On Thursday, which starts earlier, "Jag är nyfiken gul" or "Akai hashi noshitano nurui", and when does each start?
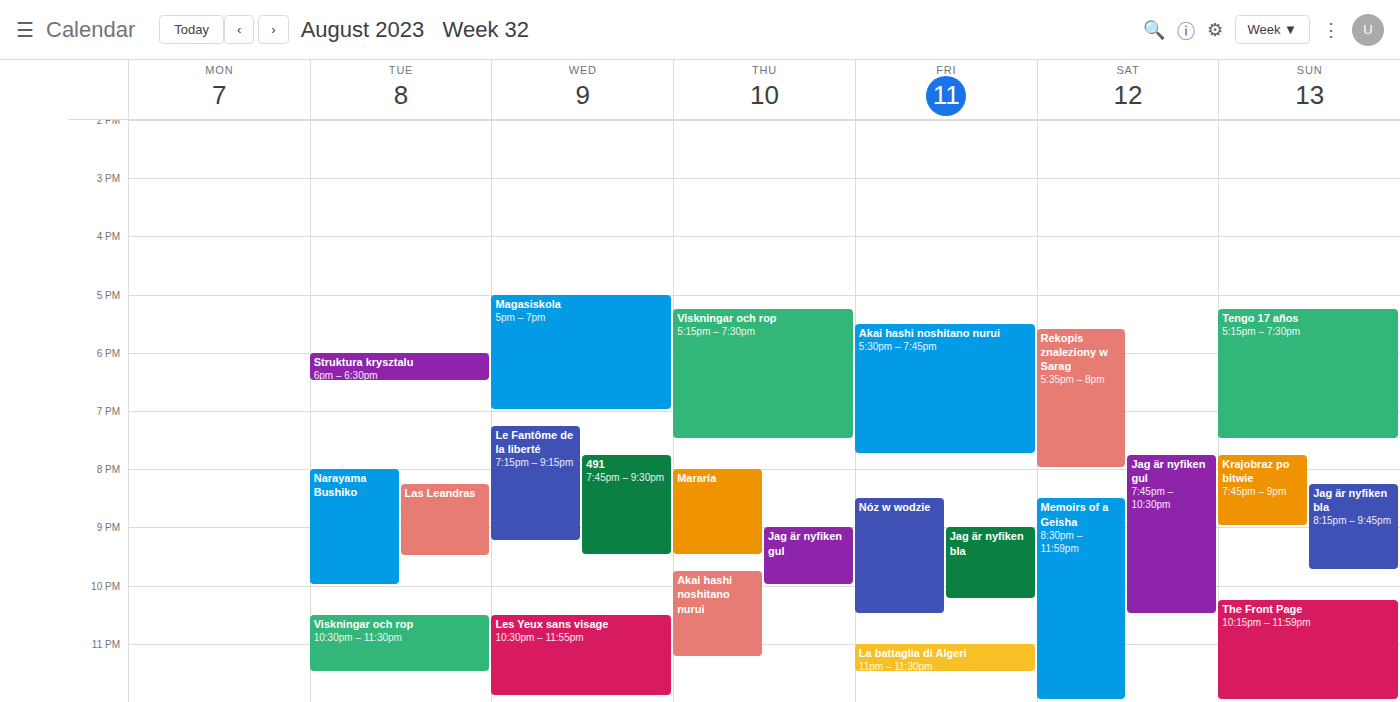
"Jag är nyfiken gul" 21:00; "Akai hashi noshitano nurui" 21:45.